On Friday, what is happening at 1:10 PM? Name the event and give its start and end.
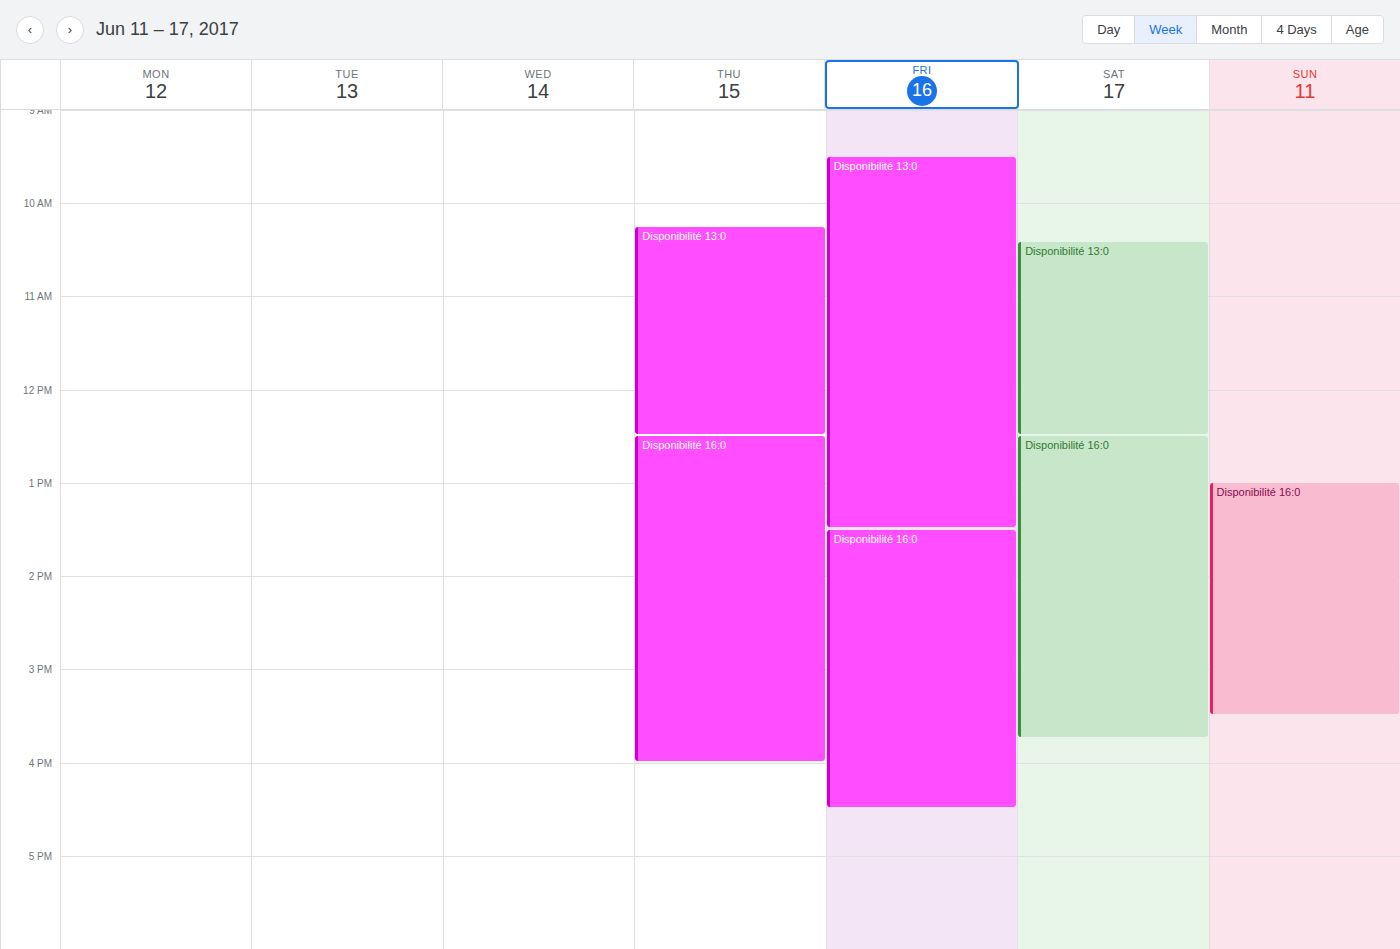
"Disponibilité 13:0", 9:30 AM to 1:30 PM